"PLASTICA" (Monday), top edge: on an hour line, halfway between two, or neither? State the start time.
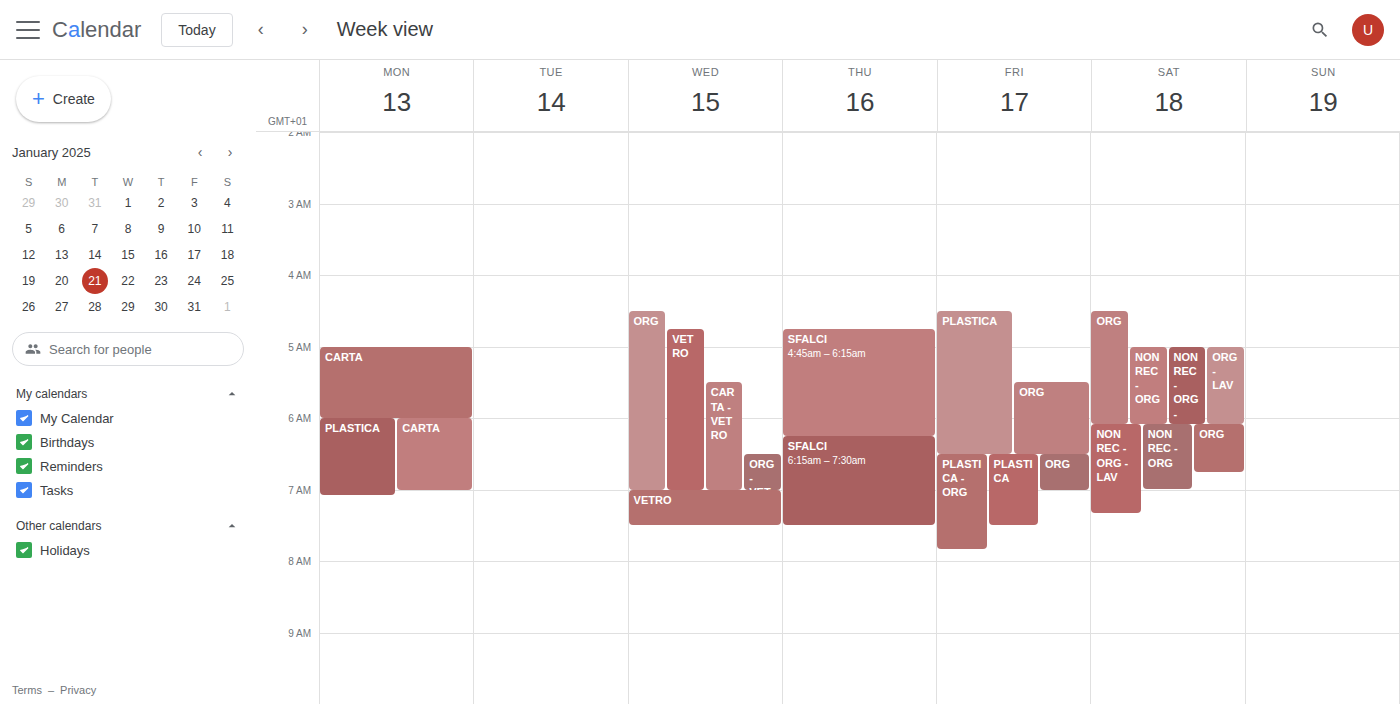
6:00 AM -- exactly on the 6 AM line.